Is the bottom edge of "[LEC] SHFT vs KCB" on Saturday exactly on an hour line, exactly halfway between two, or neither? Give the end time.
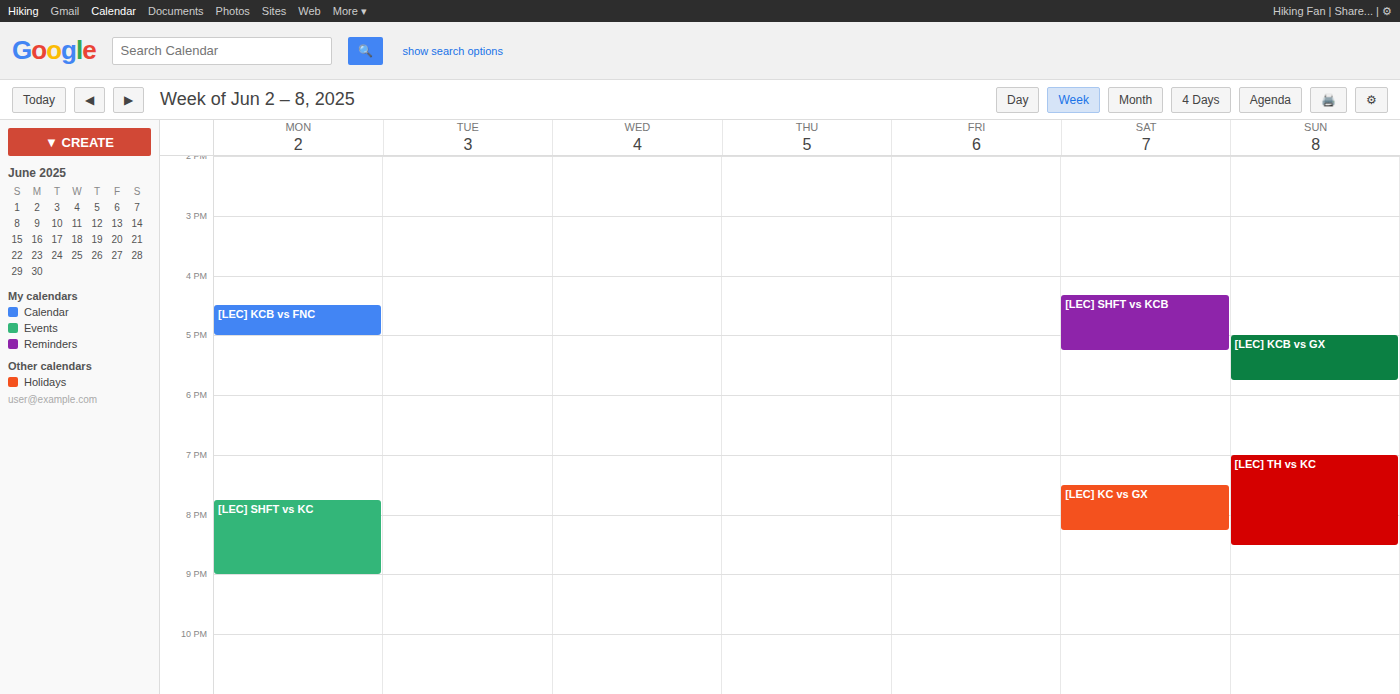
5:15 PM -- neither: a quarter of the way from the 5 PM line to the 6 PM line.